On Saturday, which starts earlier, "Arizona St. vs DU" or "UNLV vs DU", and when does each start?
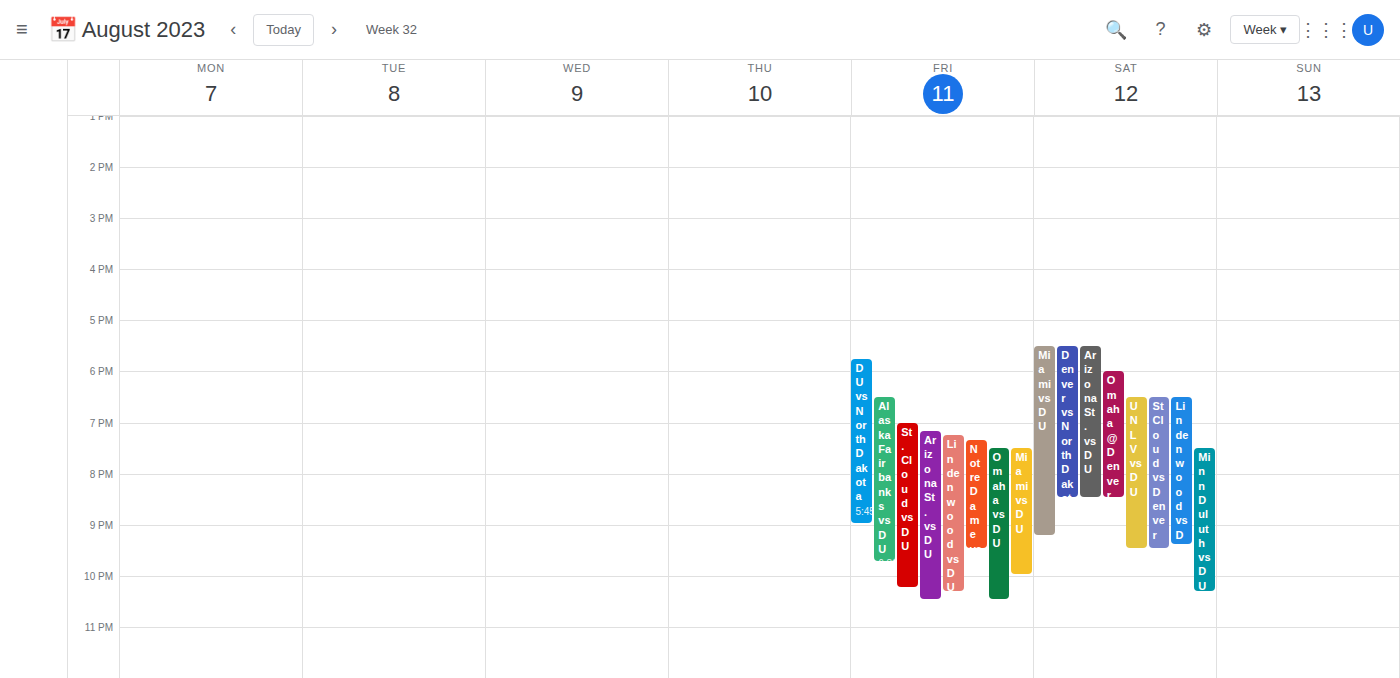
"Arizona St. vs DU" 17:30; "UNLV vs DU" 18:30.